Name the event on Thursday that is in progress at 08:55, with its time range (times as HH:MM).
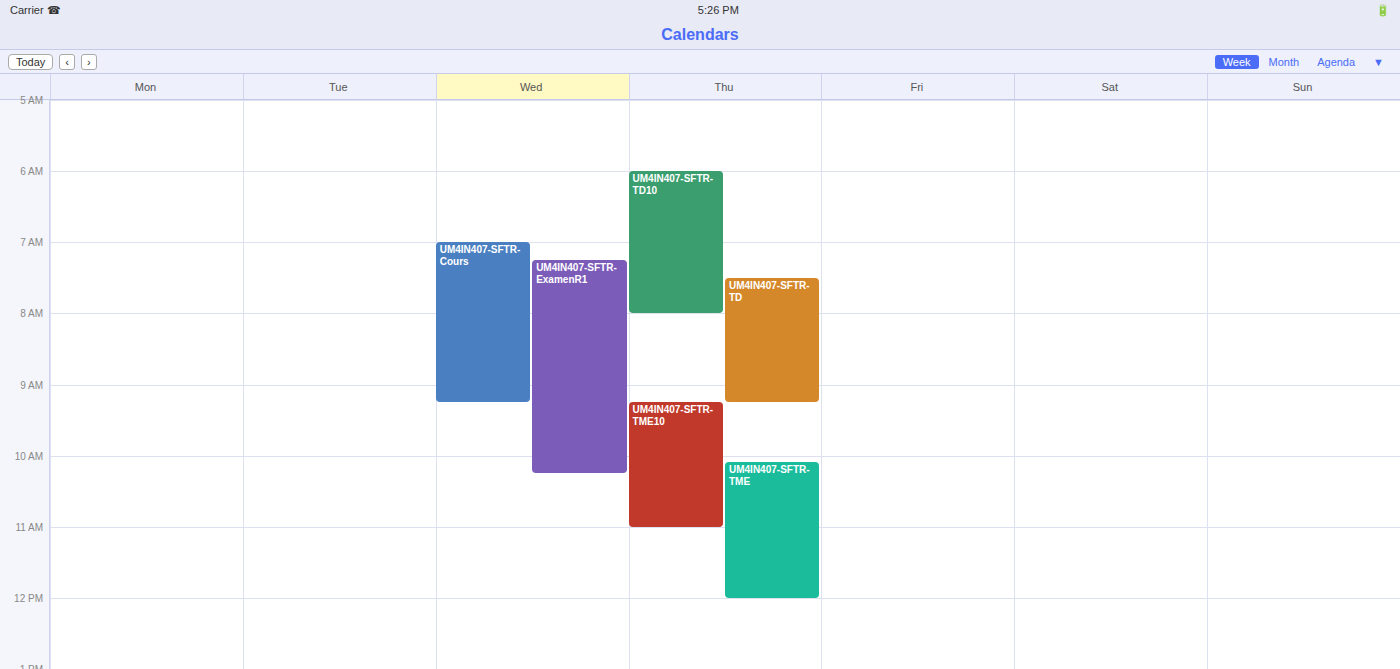
"UM4IN407-SFTR-TD", 07:30 to 09:15